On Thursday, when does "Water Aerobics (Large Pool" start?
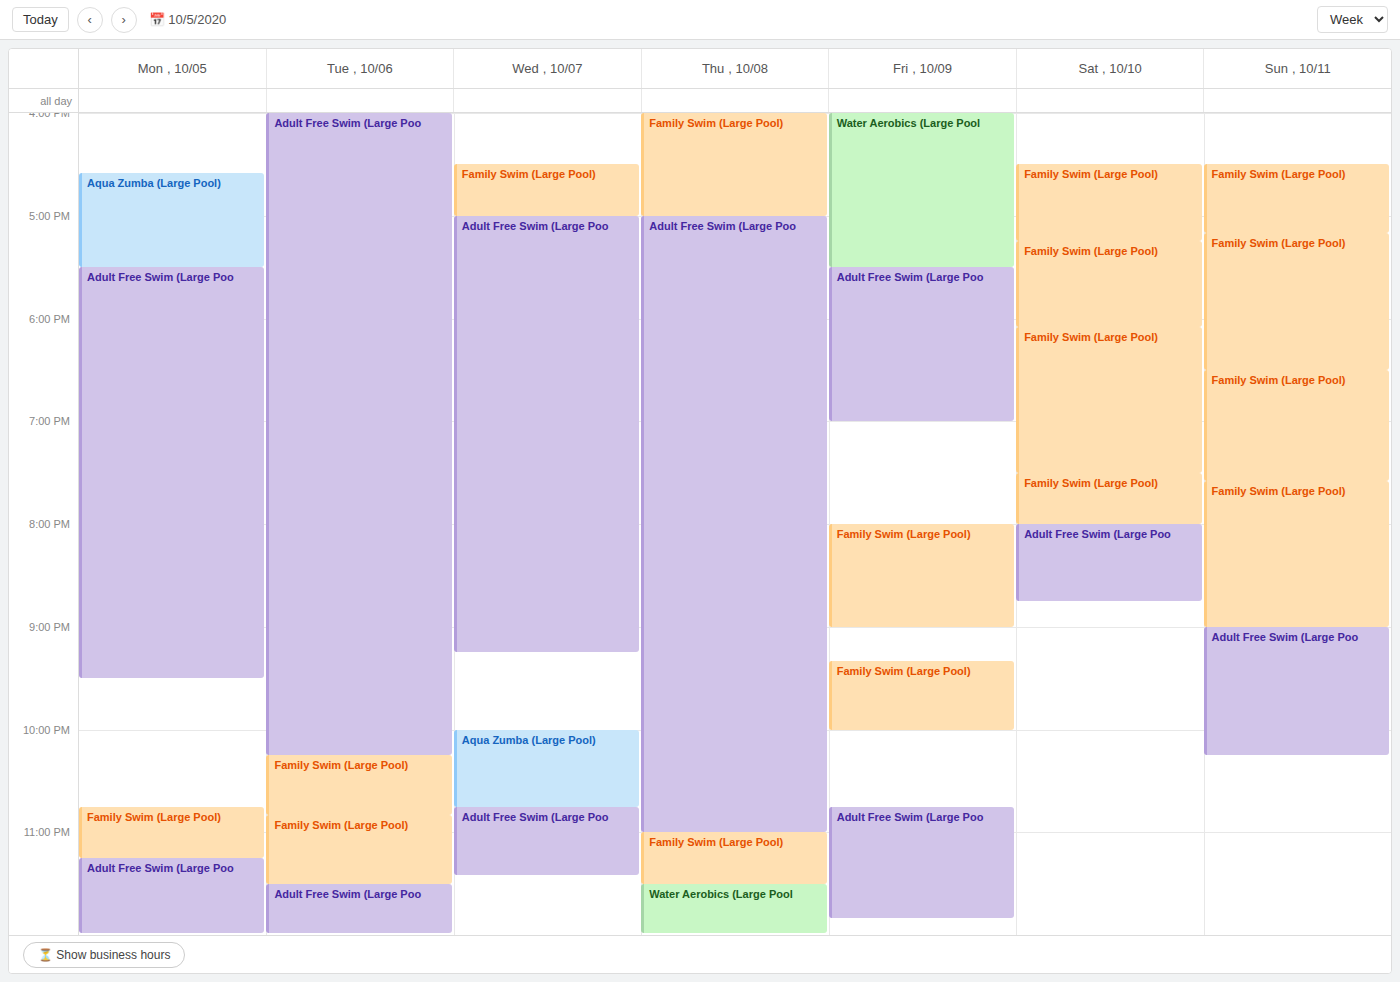
11:30 PM